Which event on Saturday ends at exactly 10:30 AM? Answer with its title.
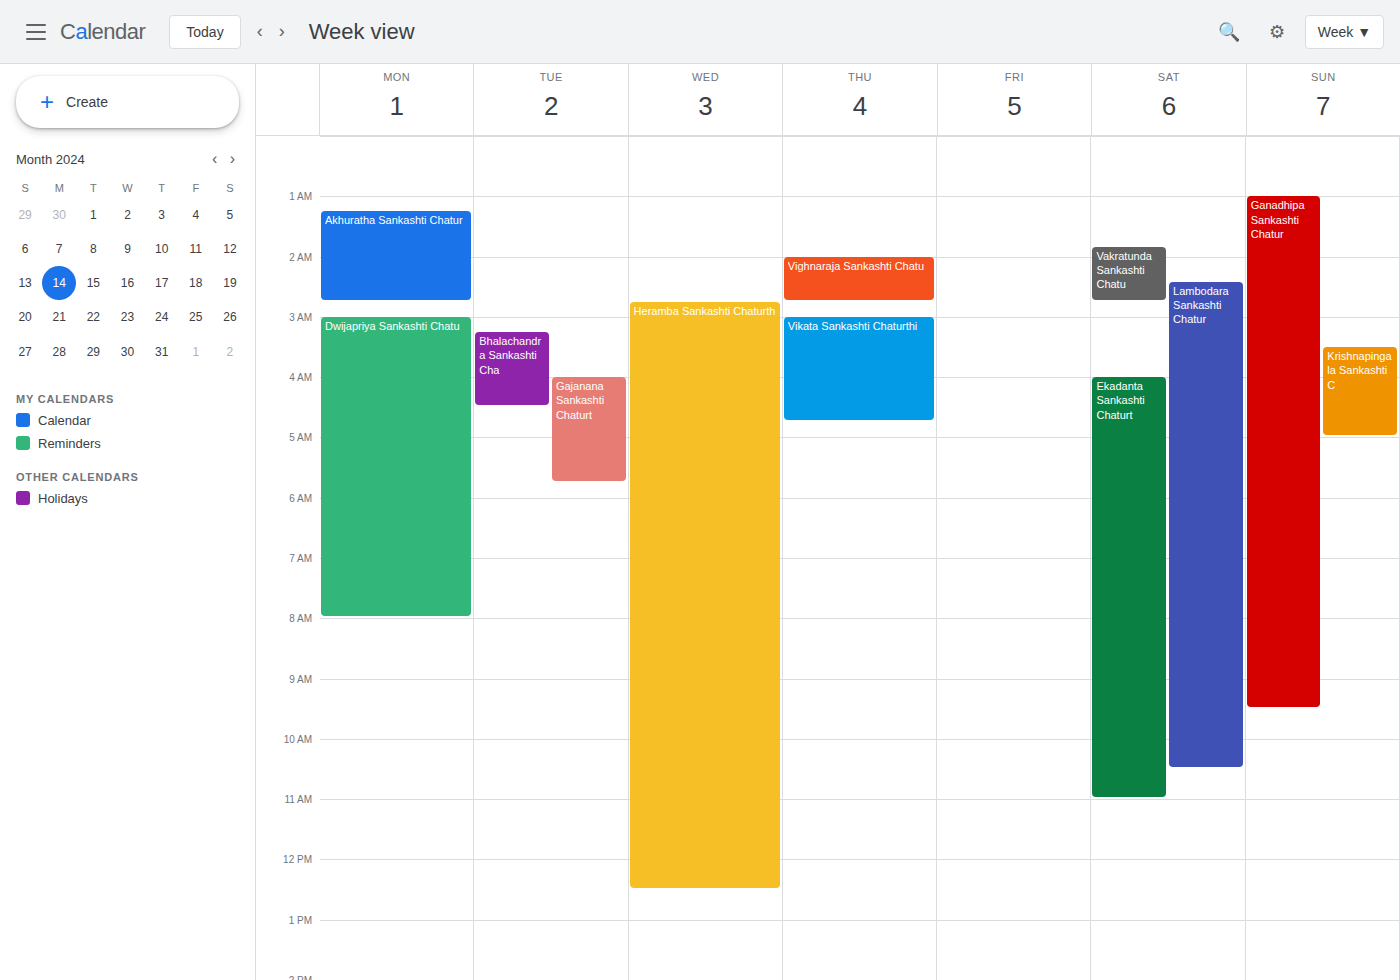
"Lambodara Sankashti Chatur"